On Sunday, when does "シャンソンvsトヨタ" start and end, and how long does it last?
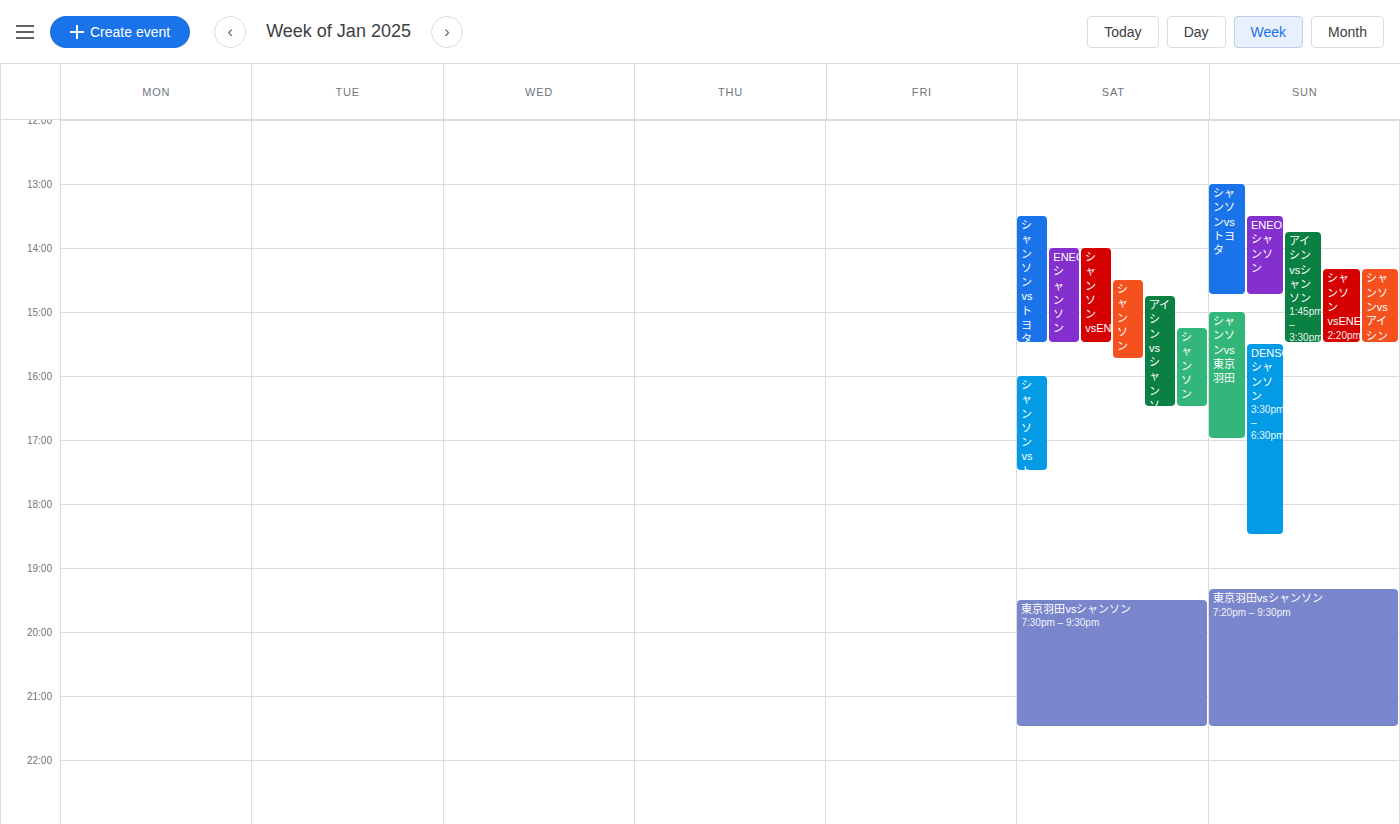
1:00 PM to 2:45 PM, 1 hour 45 minutes